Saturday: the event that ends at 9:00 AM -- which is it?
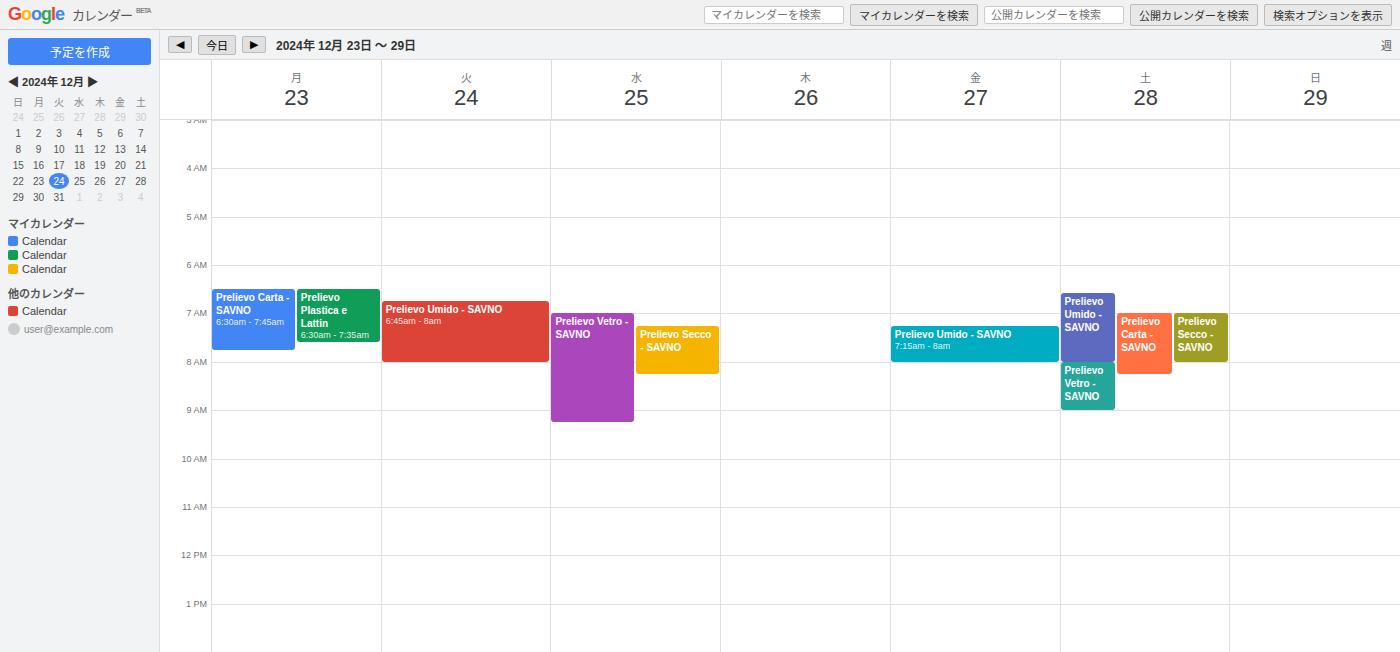
"Prelievo Vetro - SAVNO"